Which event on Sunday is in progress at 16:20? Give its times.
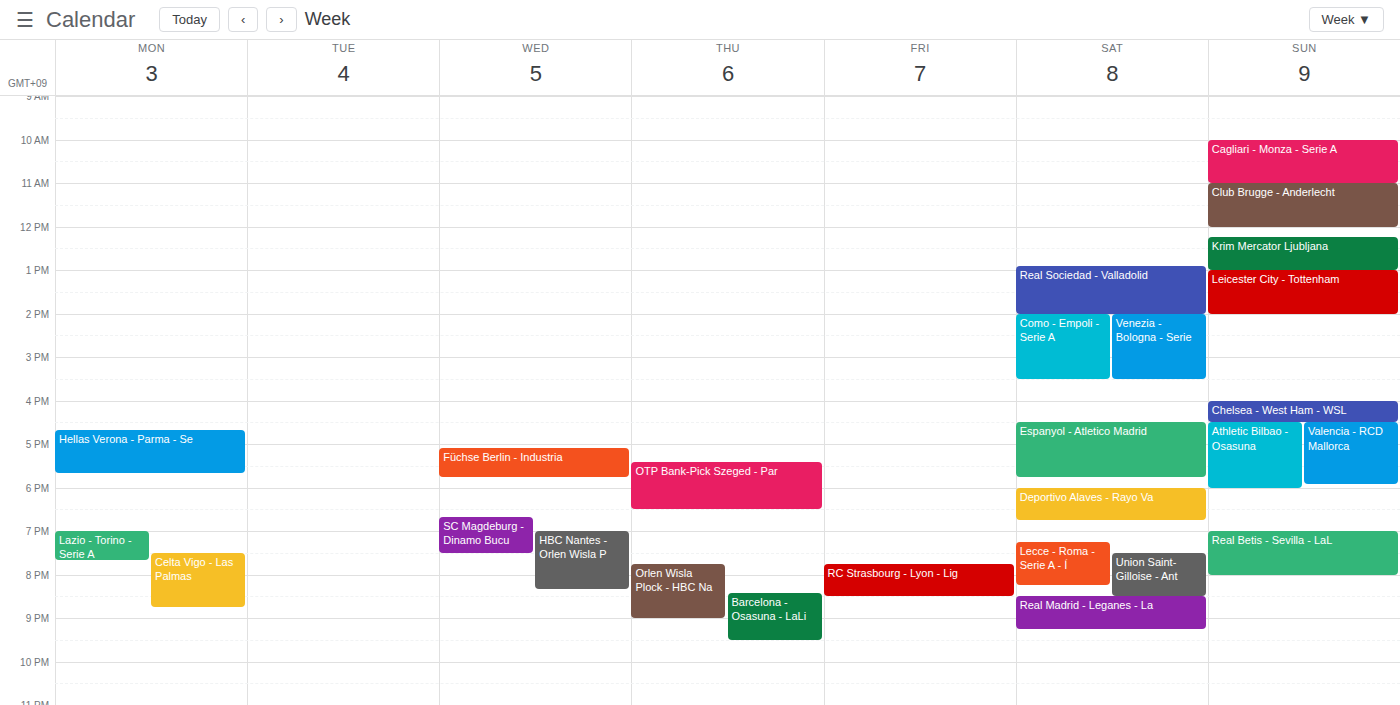
"Chelsea - West Ham - WSL", 16:00 to 16:30